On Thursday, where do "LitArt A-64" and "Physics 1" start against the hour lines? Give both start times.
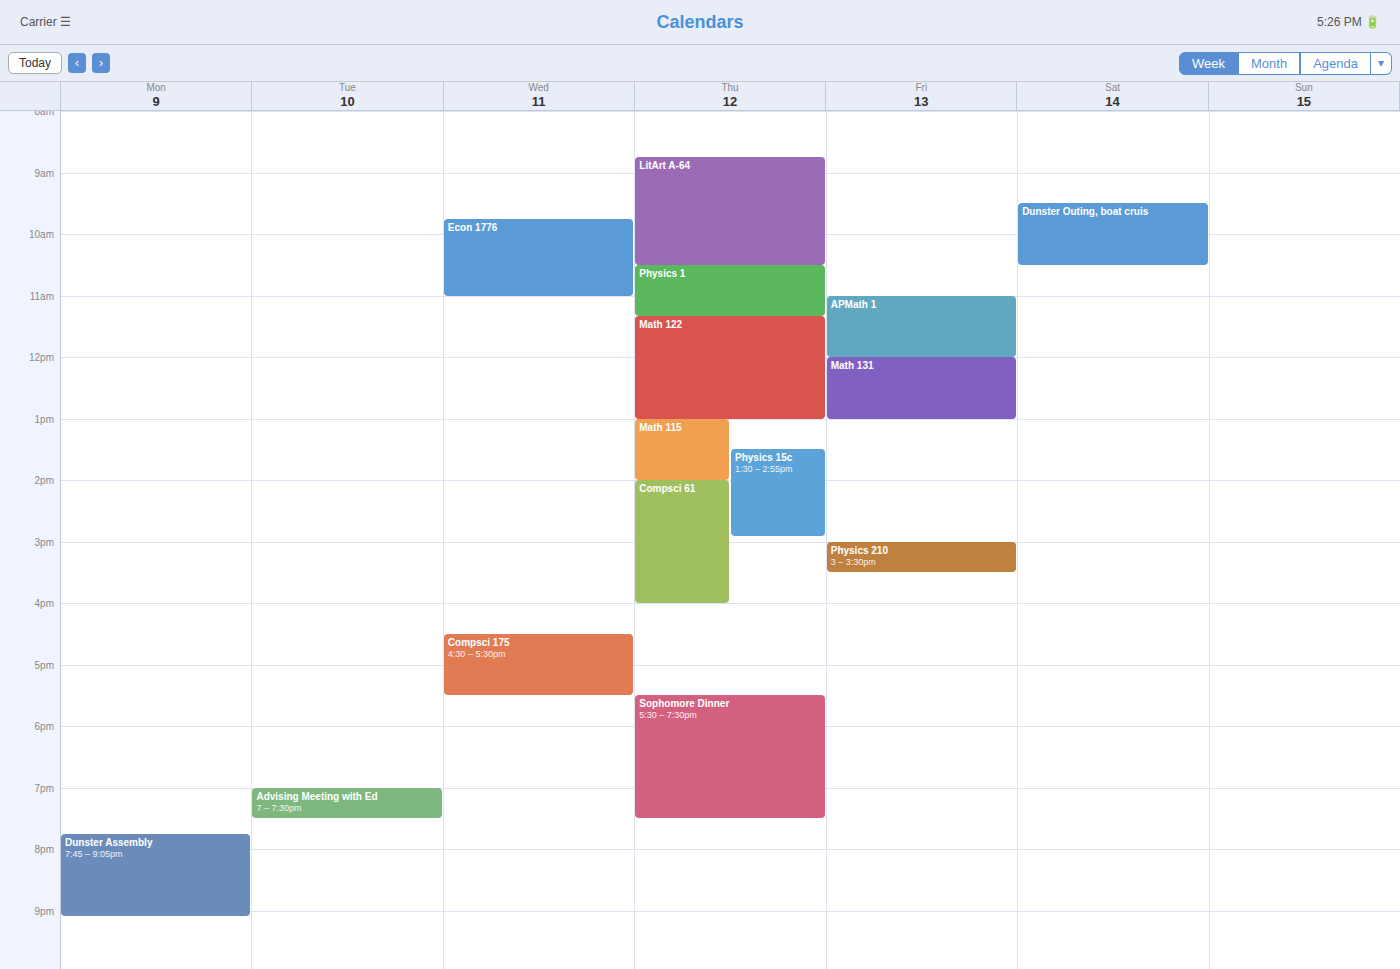
"LitArt A-64": 08:45, neither: three quarters of the way from the 08:00 line to the 09:00 line. "Physics 1": 10:30, halfway between the 10:00 and 11:00 lines.